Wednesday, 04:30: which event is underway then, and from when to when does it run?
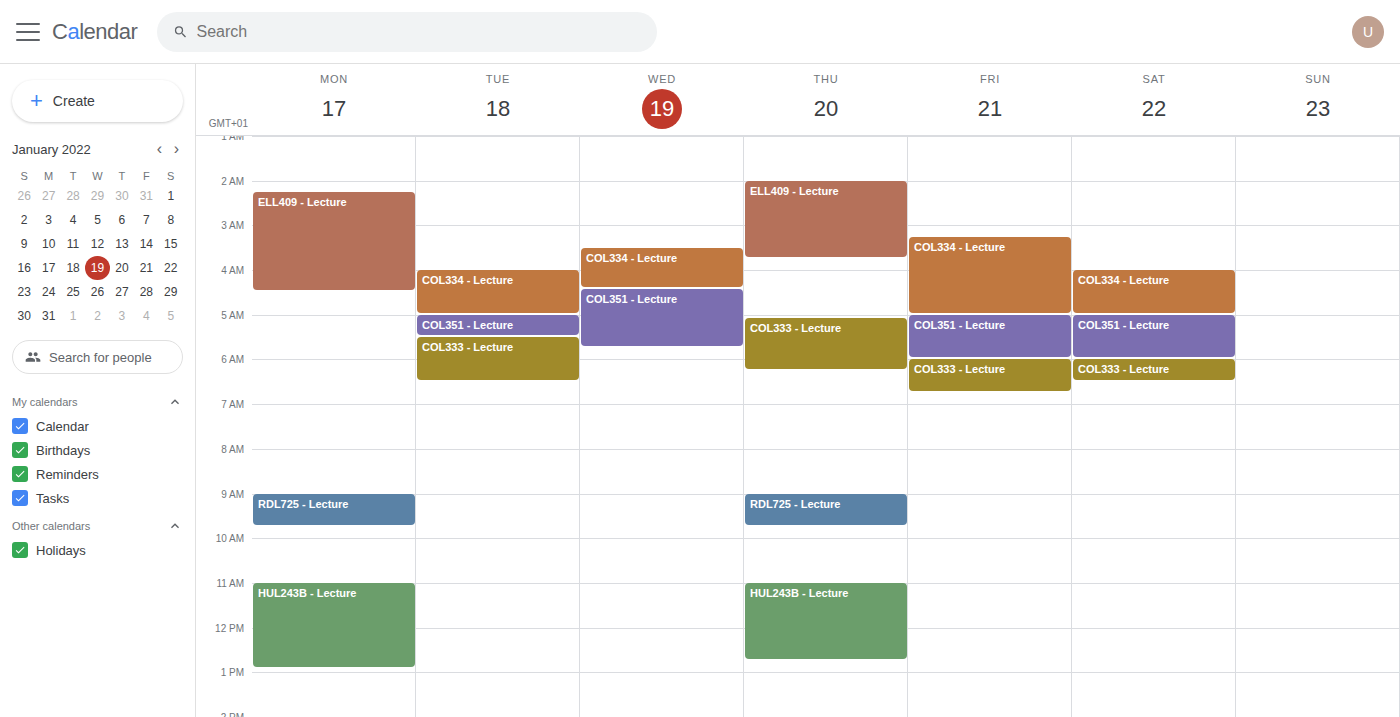
"COL351 - Lecture", 04:25 to 05:45